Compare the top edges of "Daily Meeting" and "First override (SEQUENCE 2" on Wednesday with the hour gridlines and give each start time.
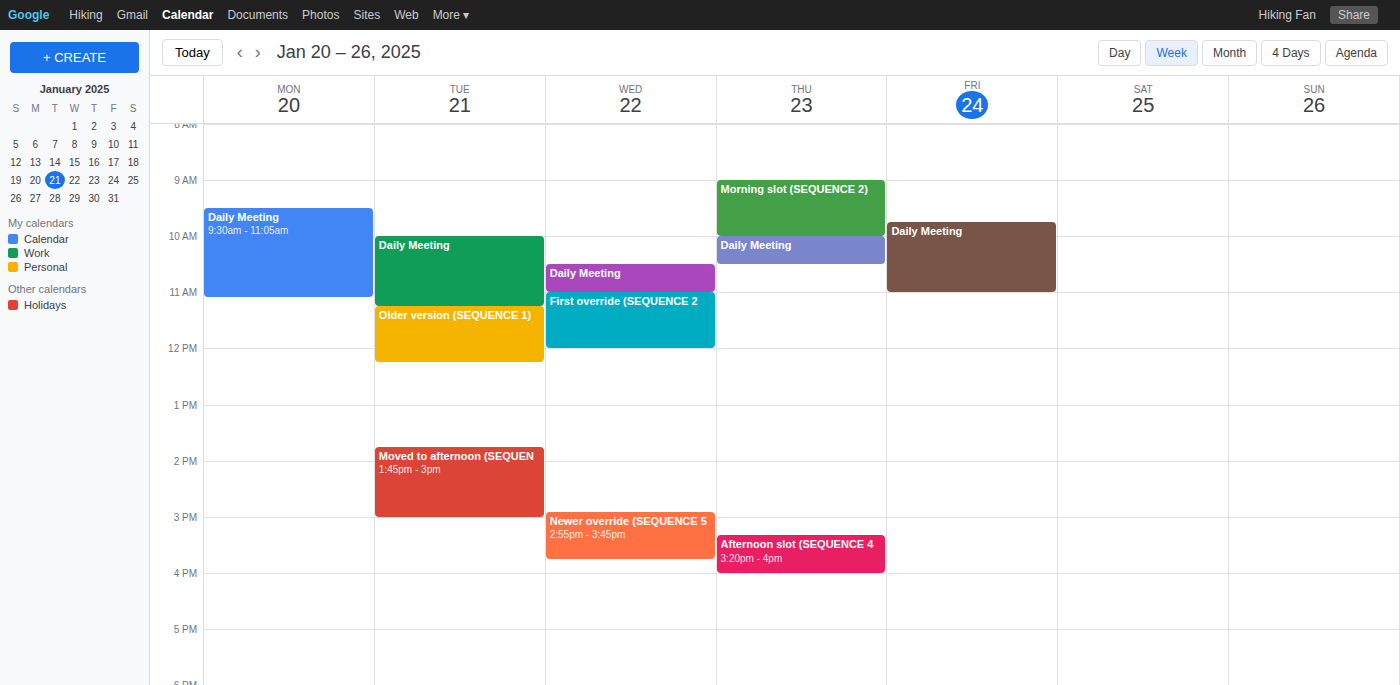
"Daily Meeting": 10:30 AM, halfway between the 10 AM and 11 AM lines. "First override (SEQUENCE 2": 11:00 AM, exactly on the 11 AM line.